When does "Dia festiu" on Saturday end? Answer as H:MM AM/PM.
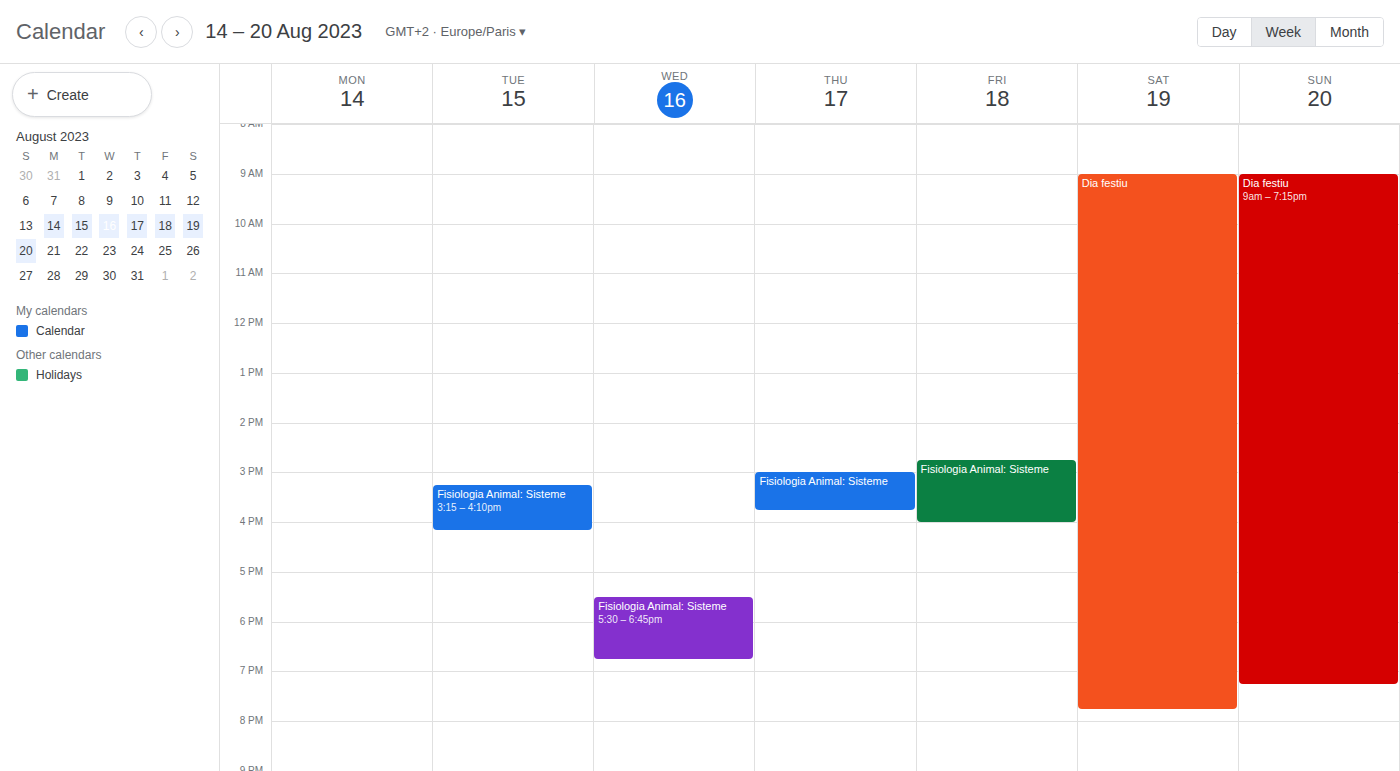
7:45 PM